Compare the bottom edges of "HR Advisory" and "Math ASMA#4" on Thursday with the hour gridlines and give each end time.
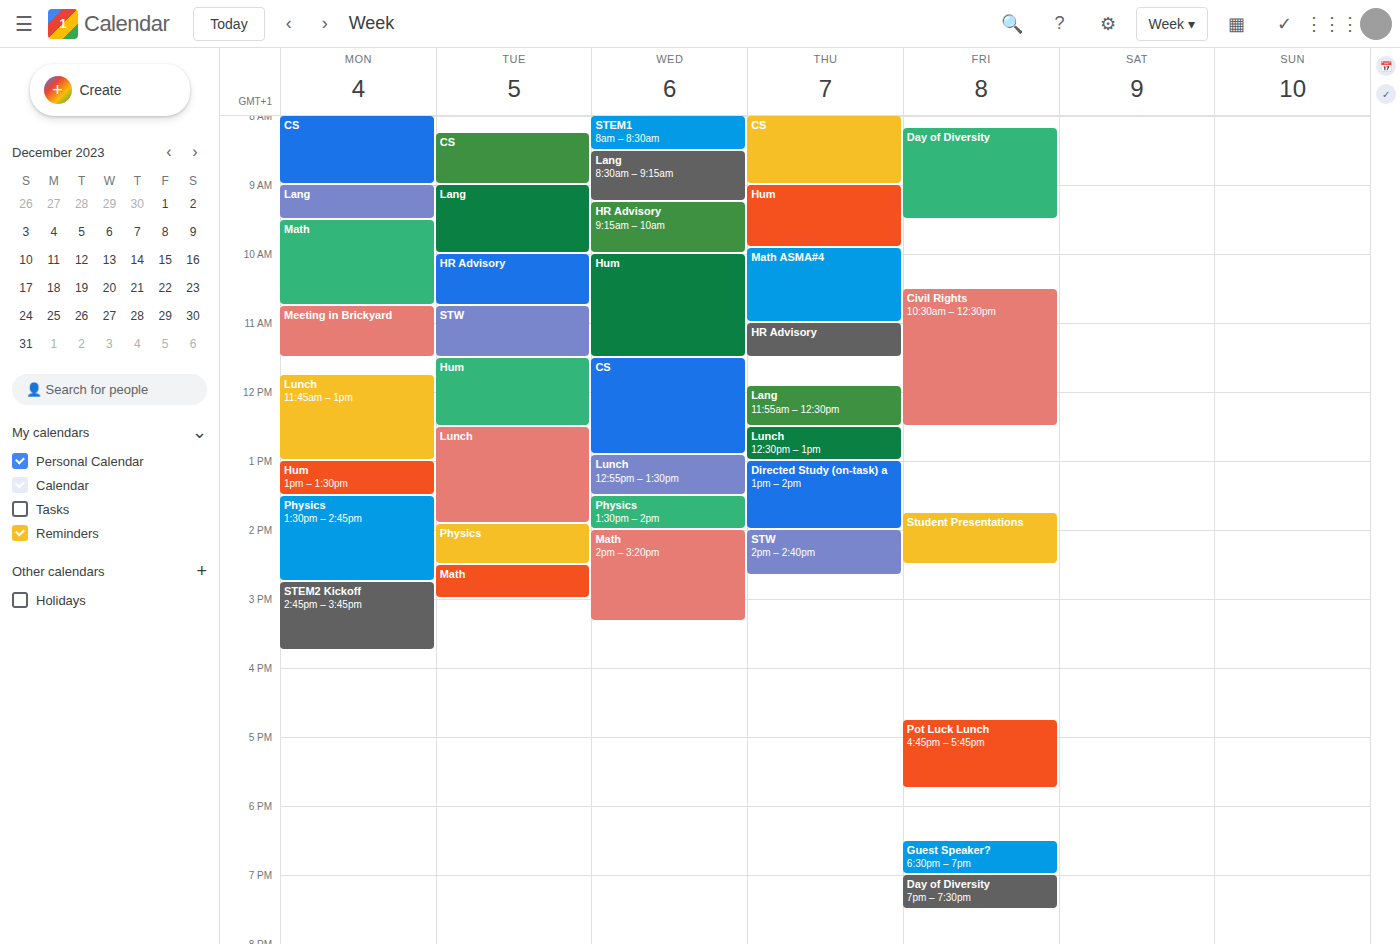
"HR Advisory": 11:30, halfway between the 11:00 and 12:00 lines. "Math ASMA#4": 11:00, exactly on the 11:00 line.